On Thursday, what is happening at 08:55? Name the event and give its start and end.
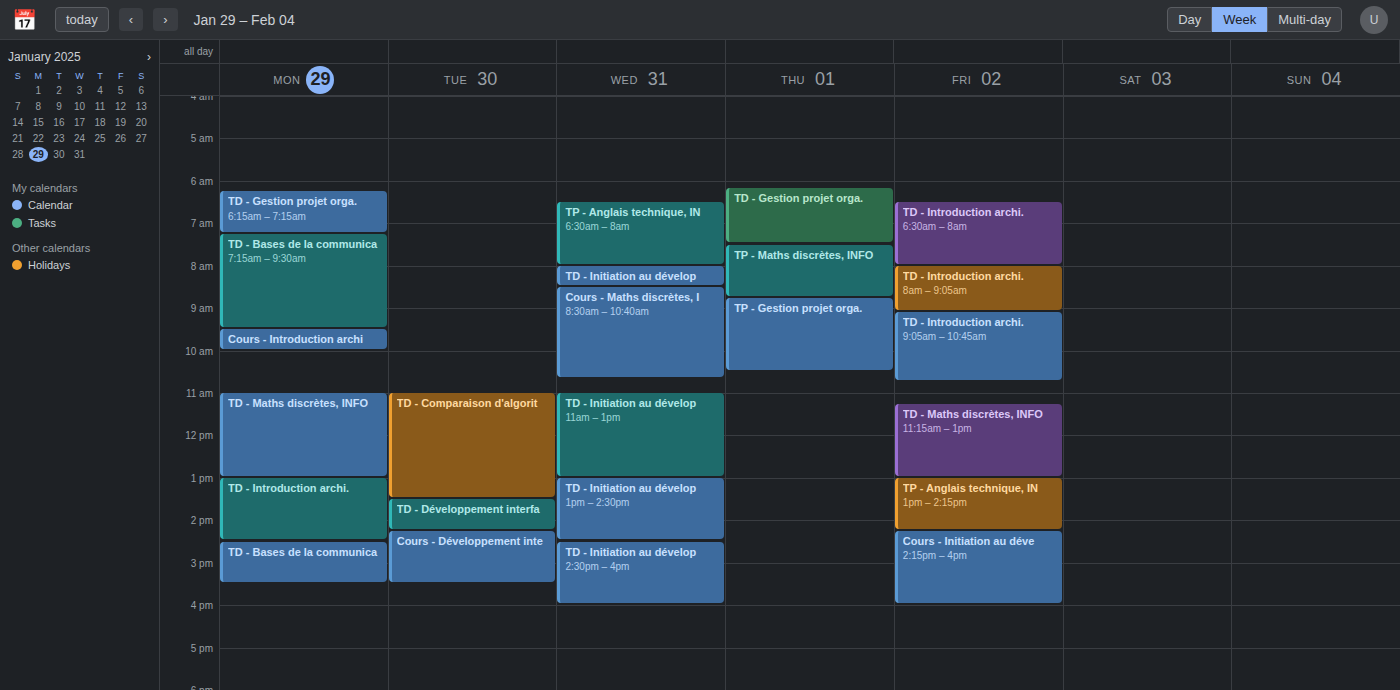
"TP - Gestion projet orga.", 08:45 to 10:30